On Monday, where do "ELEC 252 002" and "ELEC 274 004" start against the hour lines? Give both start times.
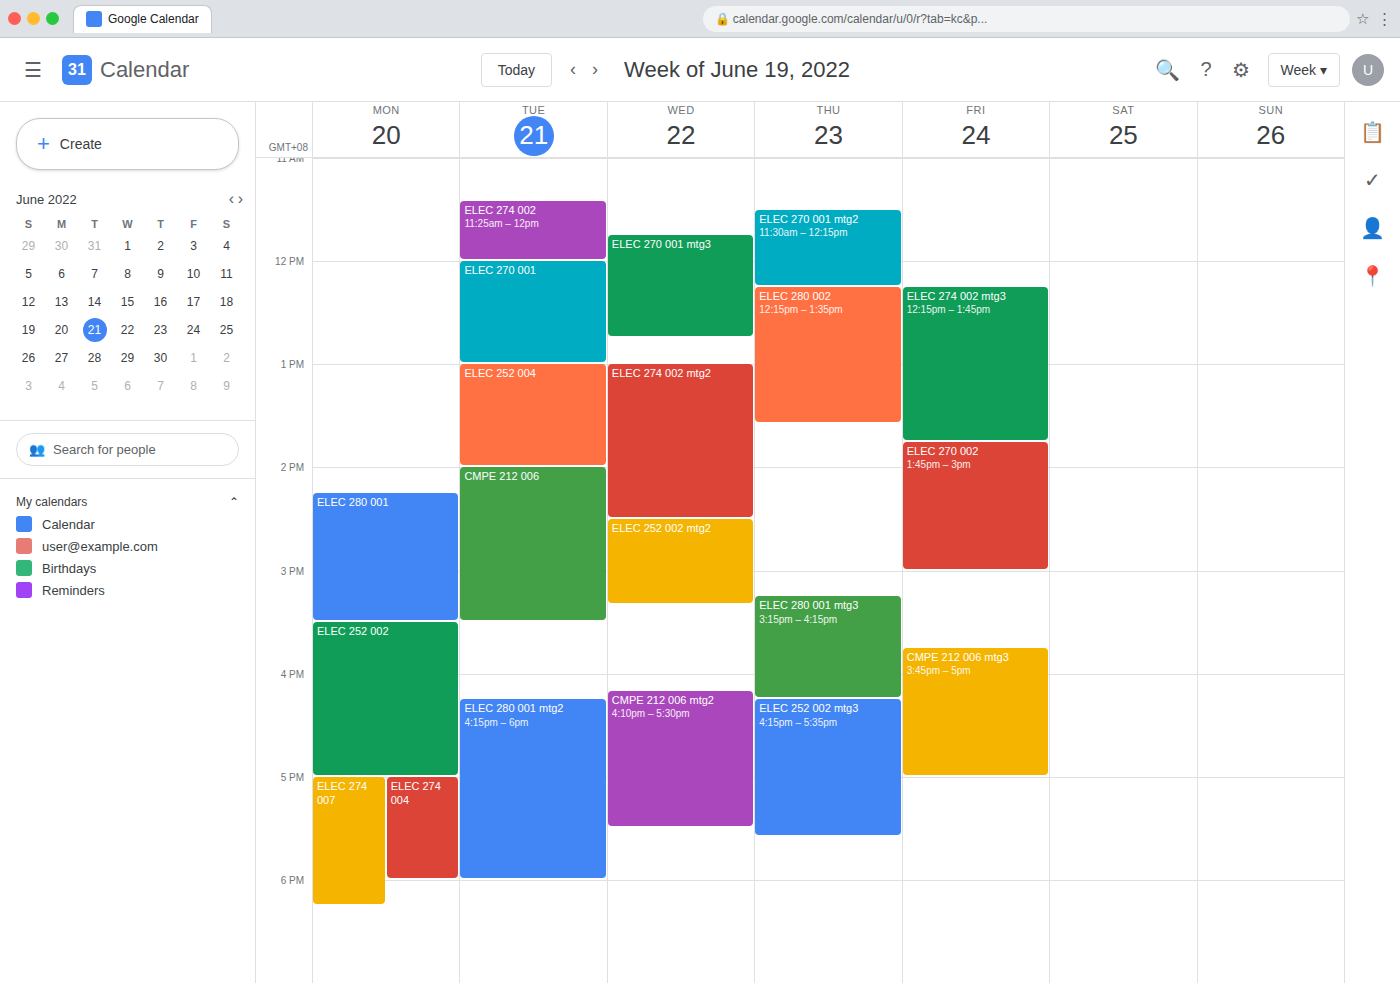
"ELEC 252 002": 3:30 PM, halfway between the 3 PM and 4 PM lines. "ELEC 274 004": 5:00 PM, exactly on the 5 PM line.